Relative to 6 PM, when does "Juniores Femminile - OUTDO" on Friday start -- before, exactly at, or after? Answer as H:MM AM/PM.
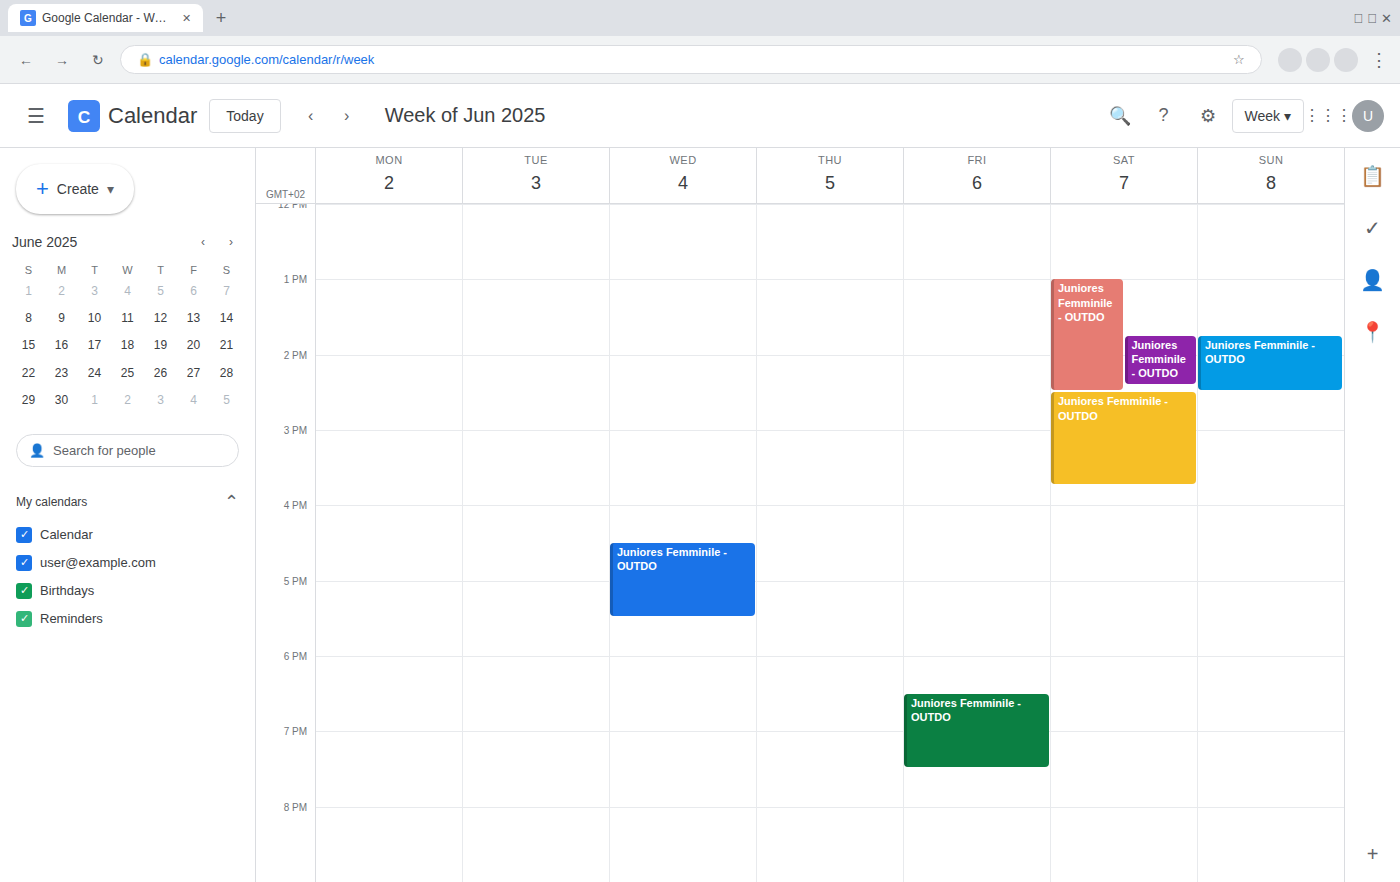
6:30 PM -- after 6 PM, 30 minutes below the 6 PM line.